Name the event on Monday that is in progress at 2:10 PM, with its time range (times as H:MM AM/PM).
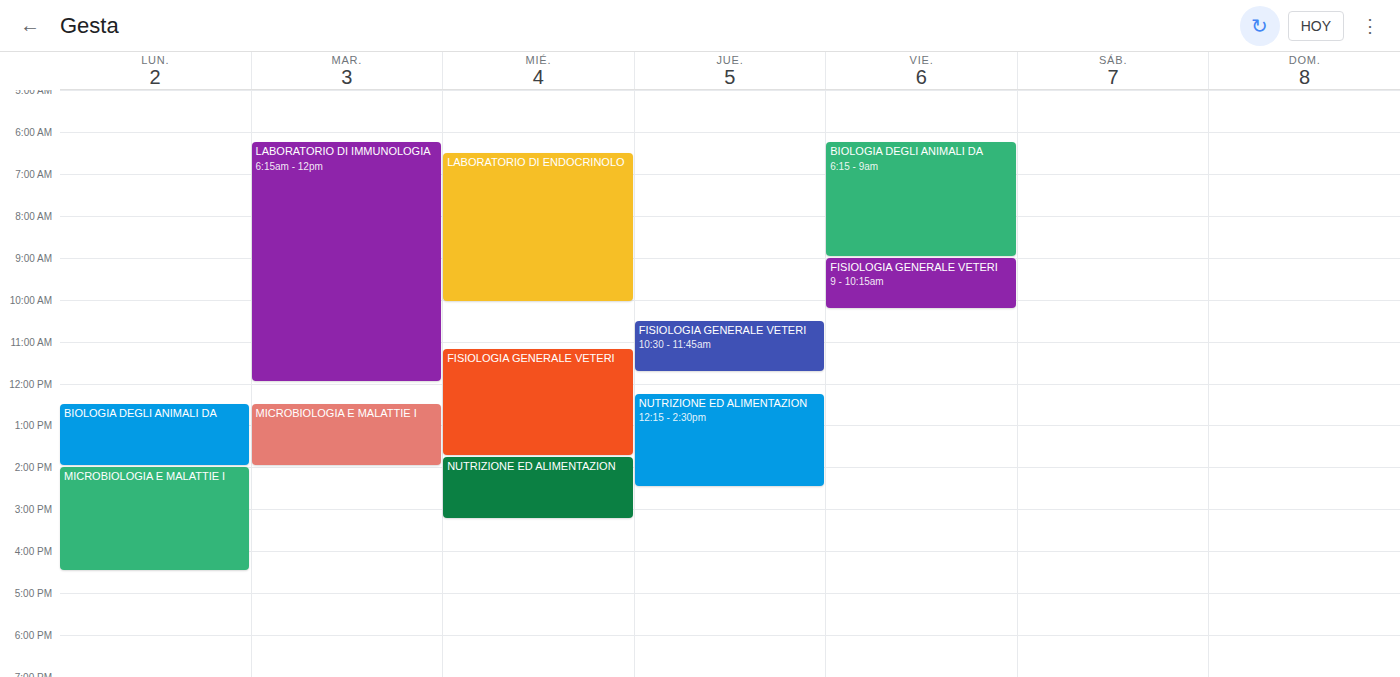
"MICROBIOLOGIA E MALATTIE I", 2:00 PM to 4:30 PM